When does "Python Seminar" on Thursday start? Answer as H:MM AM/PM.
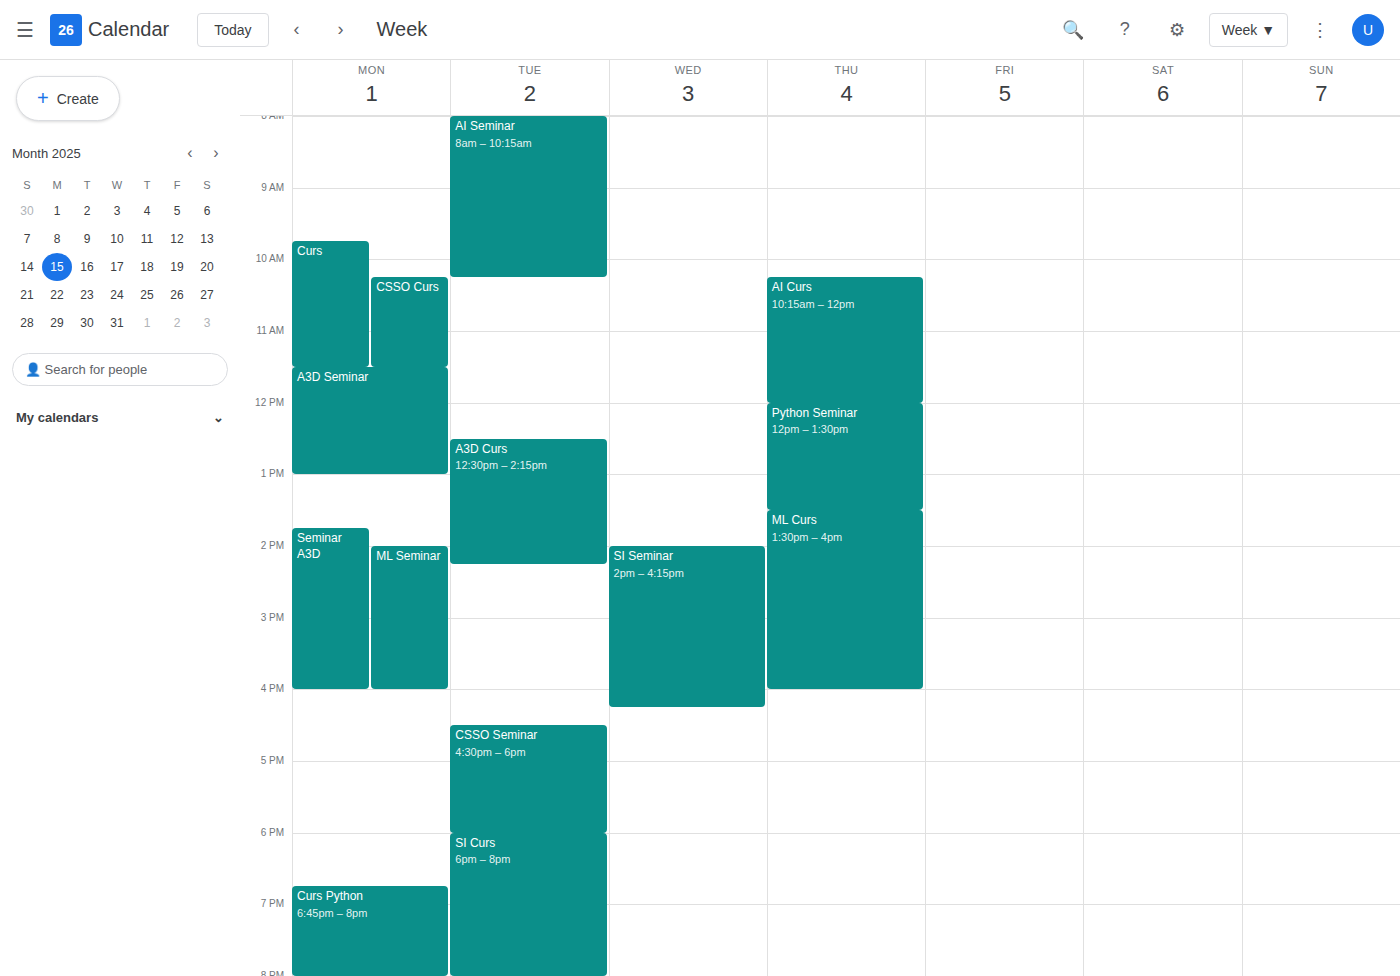
12:00 PM